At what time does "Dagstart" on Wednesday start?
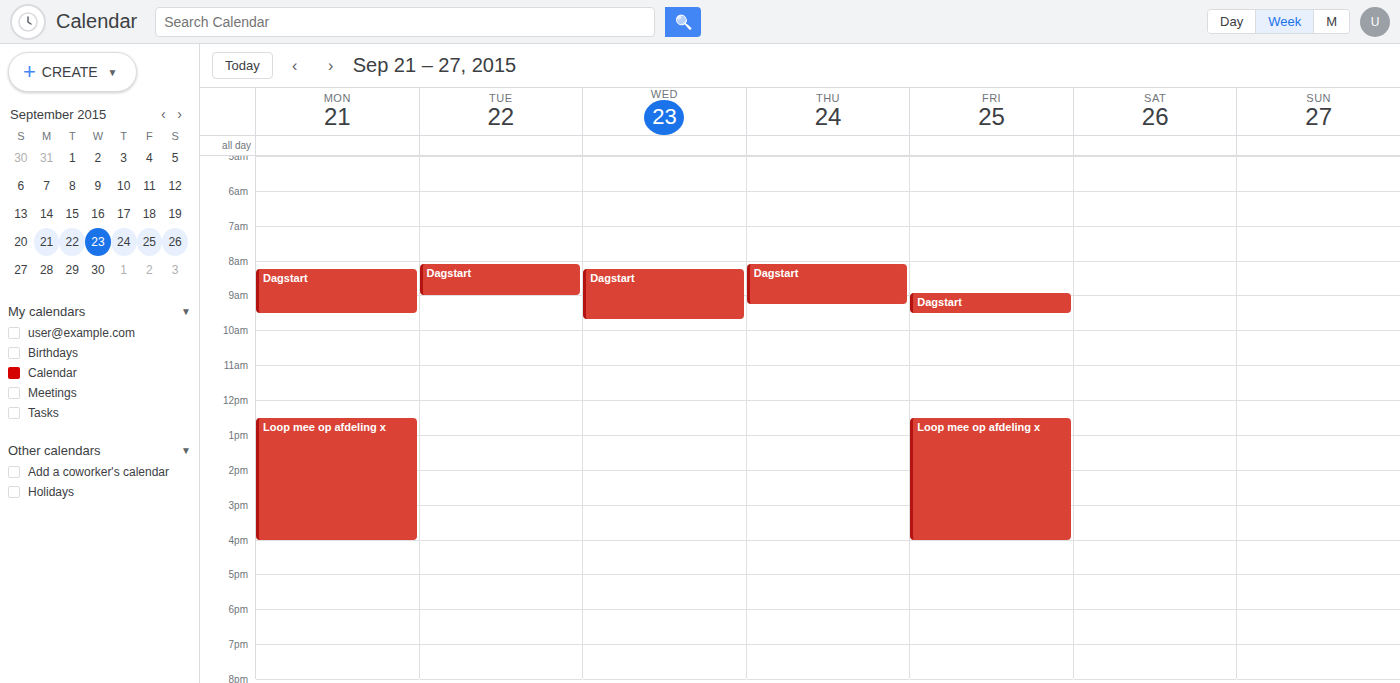
08:15